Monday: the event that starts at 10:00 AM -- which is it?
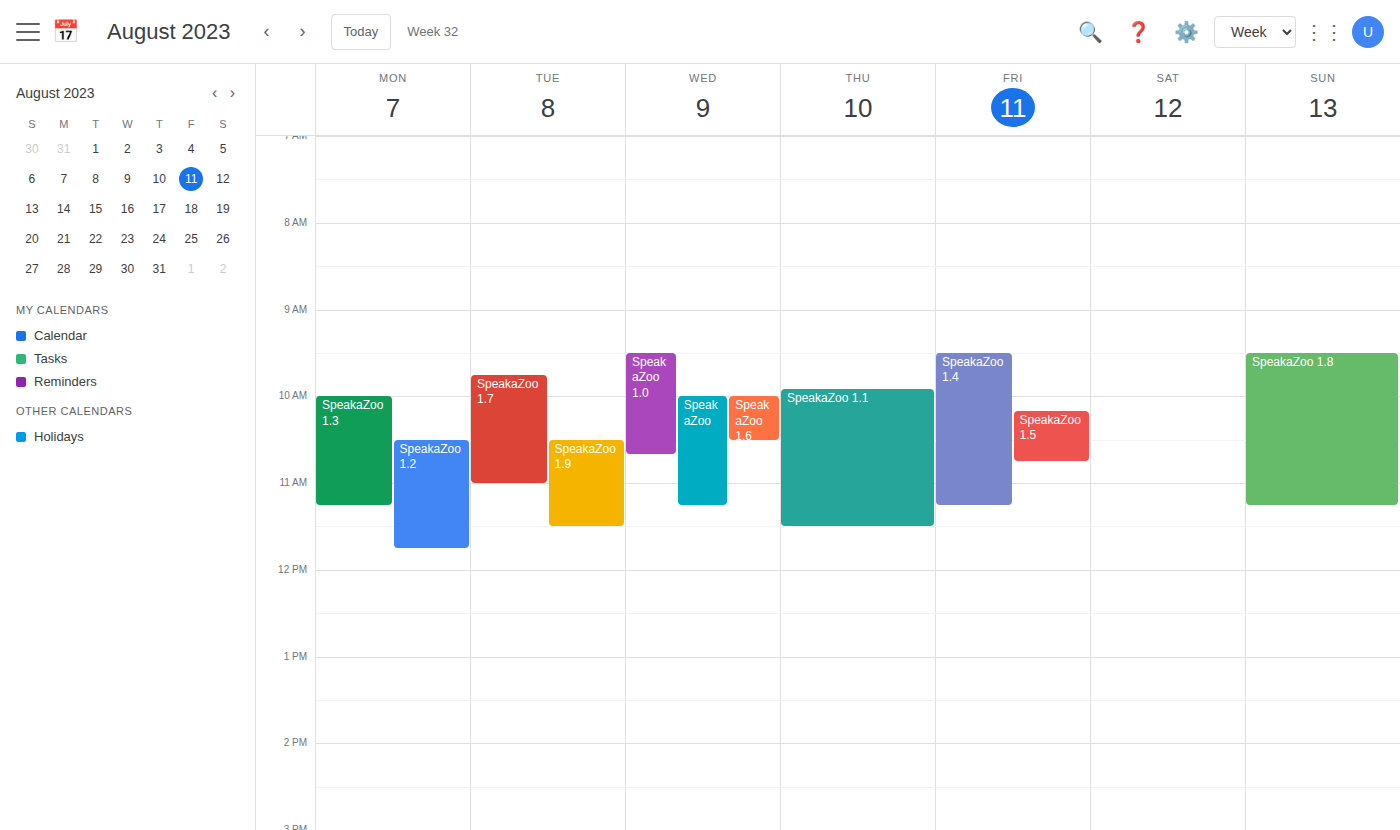
"SpeakaZoo 1.3"